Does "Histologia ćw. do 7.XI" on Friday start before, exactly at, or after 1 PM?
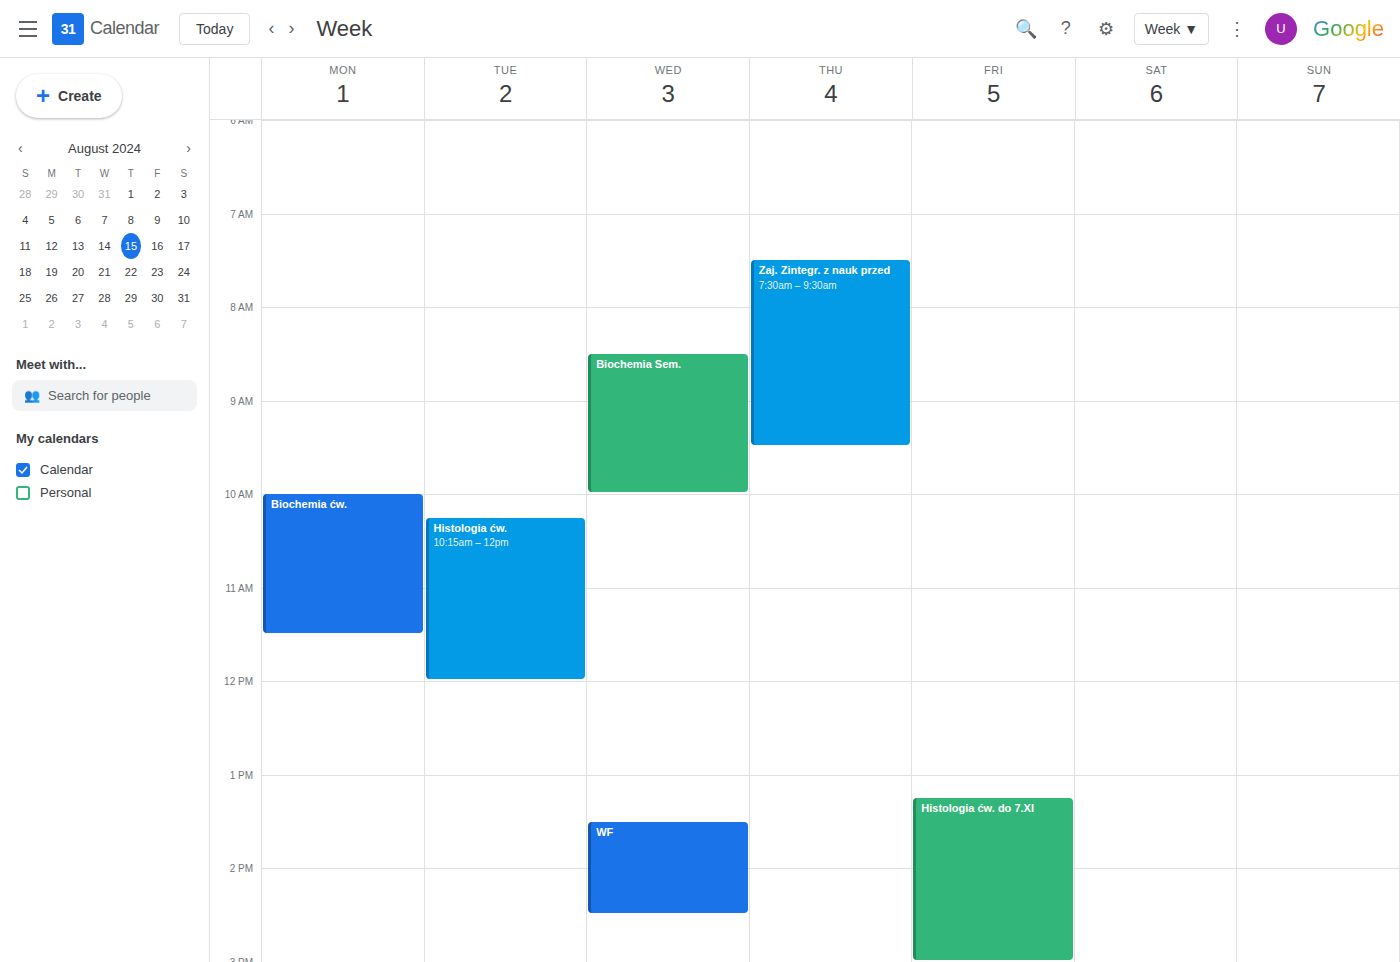
1:15 PM -- after 1 PM, 15 minutes below the 1 PM line.